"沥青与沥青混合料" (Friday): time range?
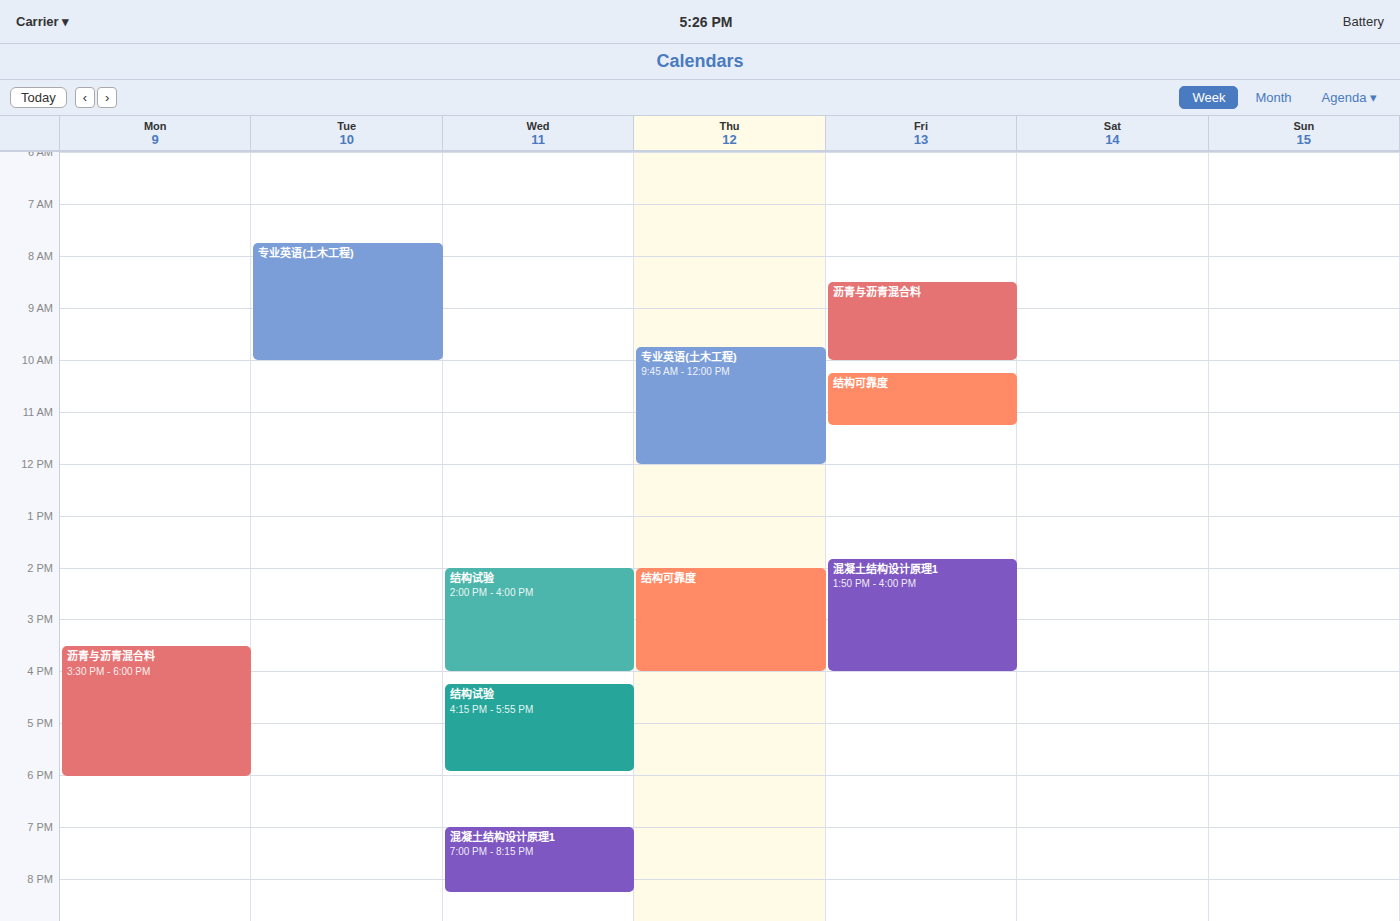
8:30 AM to 10:00 AM